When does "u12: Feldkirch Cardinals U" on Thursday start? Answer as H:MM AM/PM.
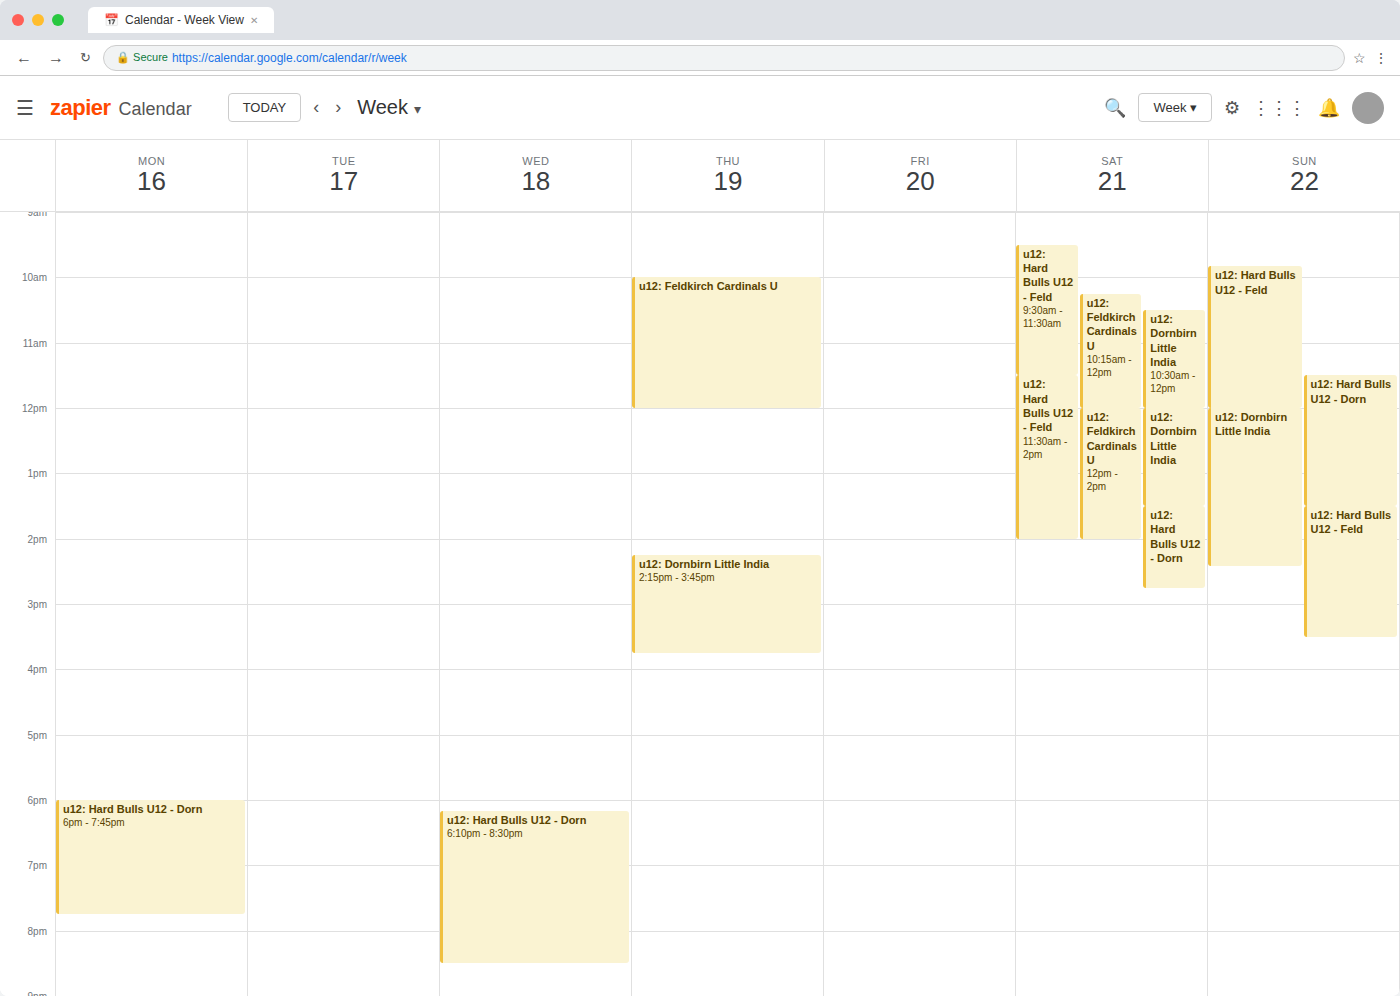
10:00 AM